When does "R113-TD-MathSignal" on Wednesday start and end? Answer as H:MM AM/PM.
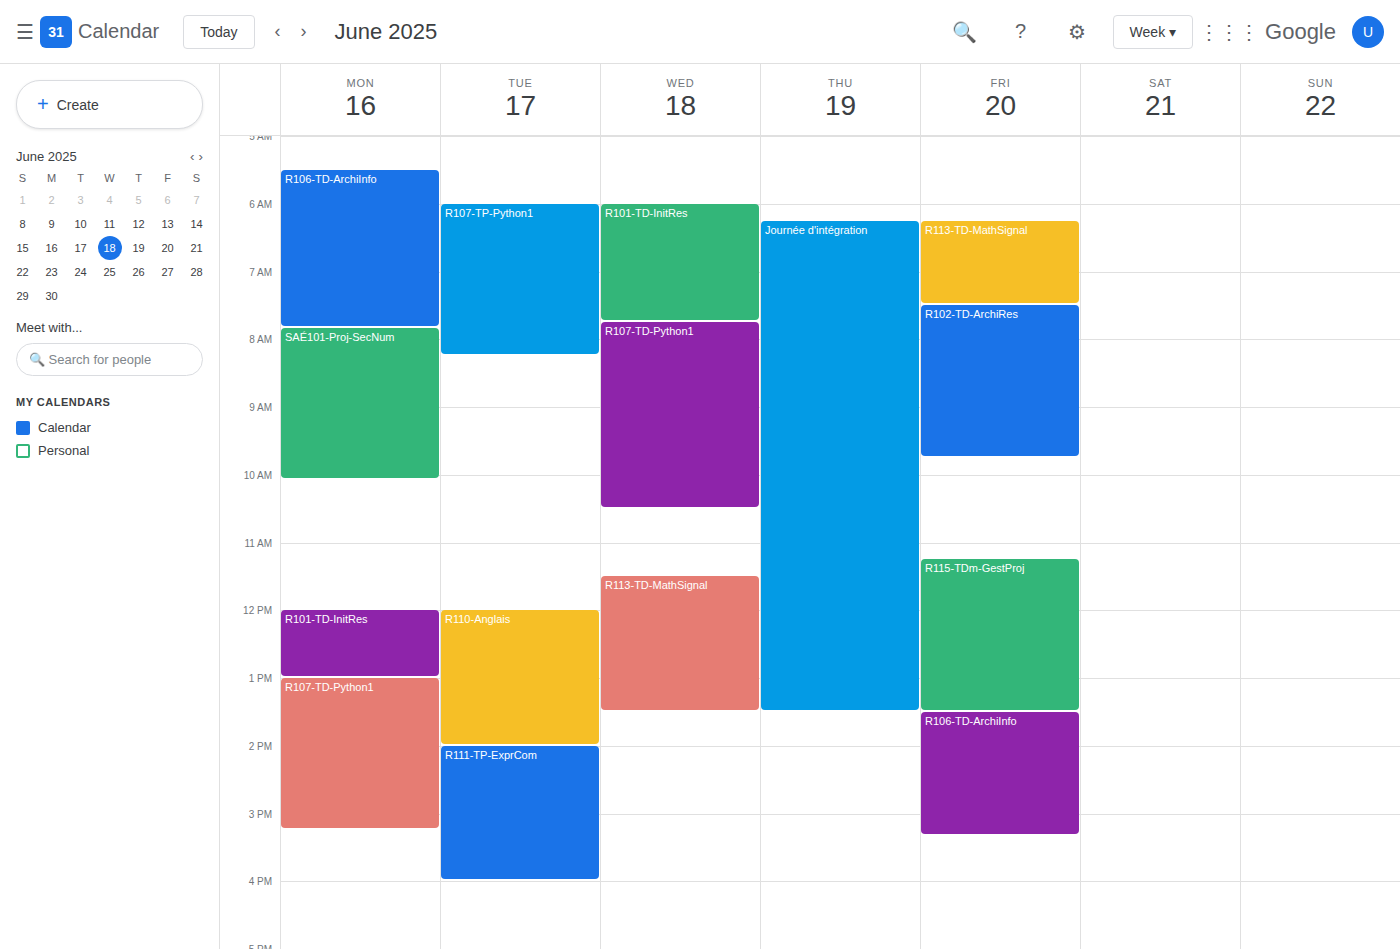
11:30 AM to 1:30 PM